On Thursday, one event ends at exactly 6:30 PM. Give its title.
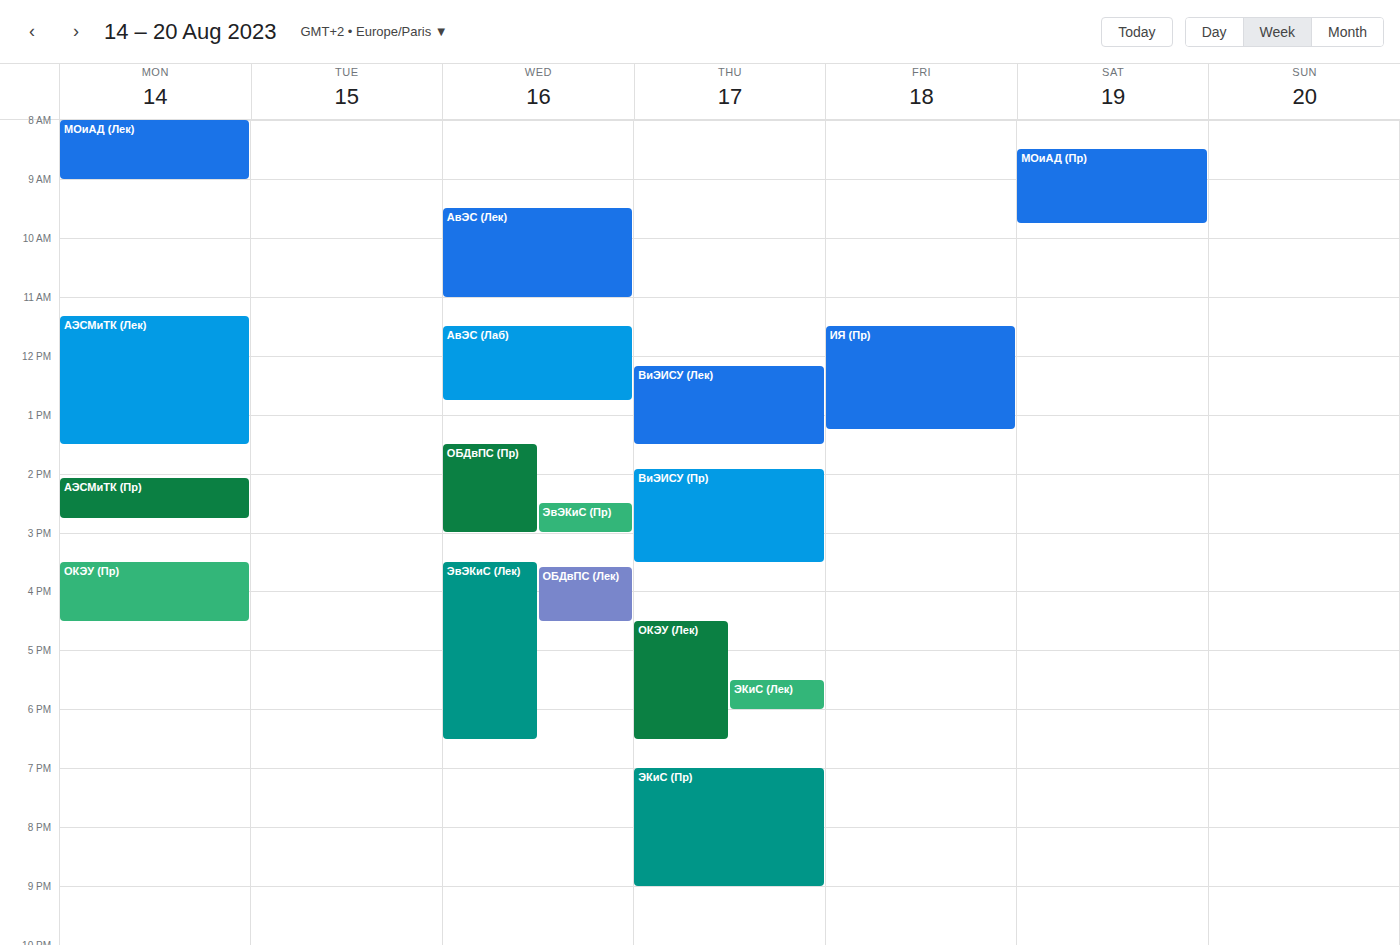
"ОКЭУ (Лек)"